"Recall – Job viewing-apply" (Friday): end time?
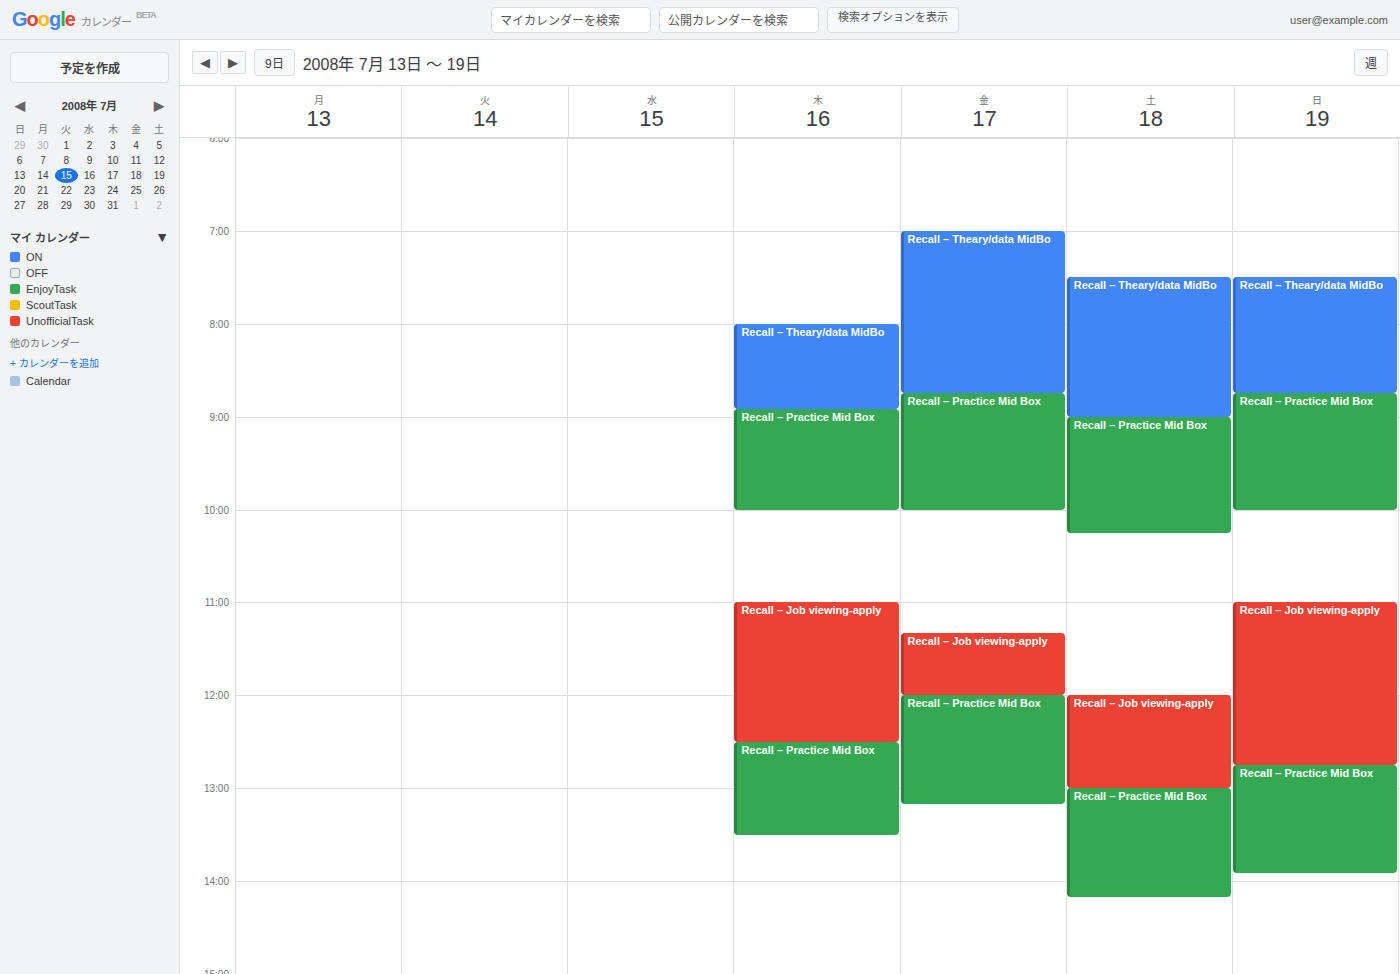
12:00 PM